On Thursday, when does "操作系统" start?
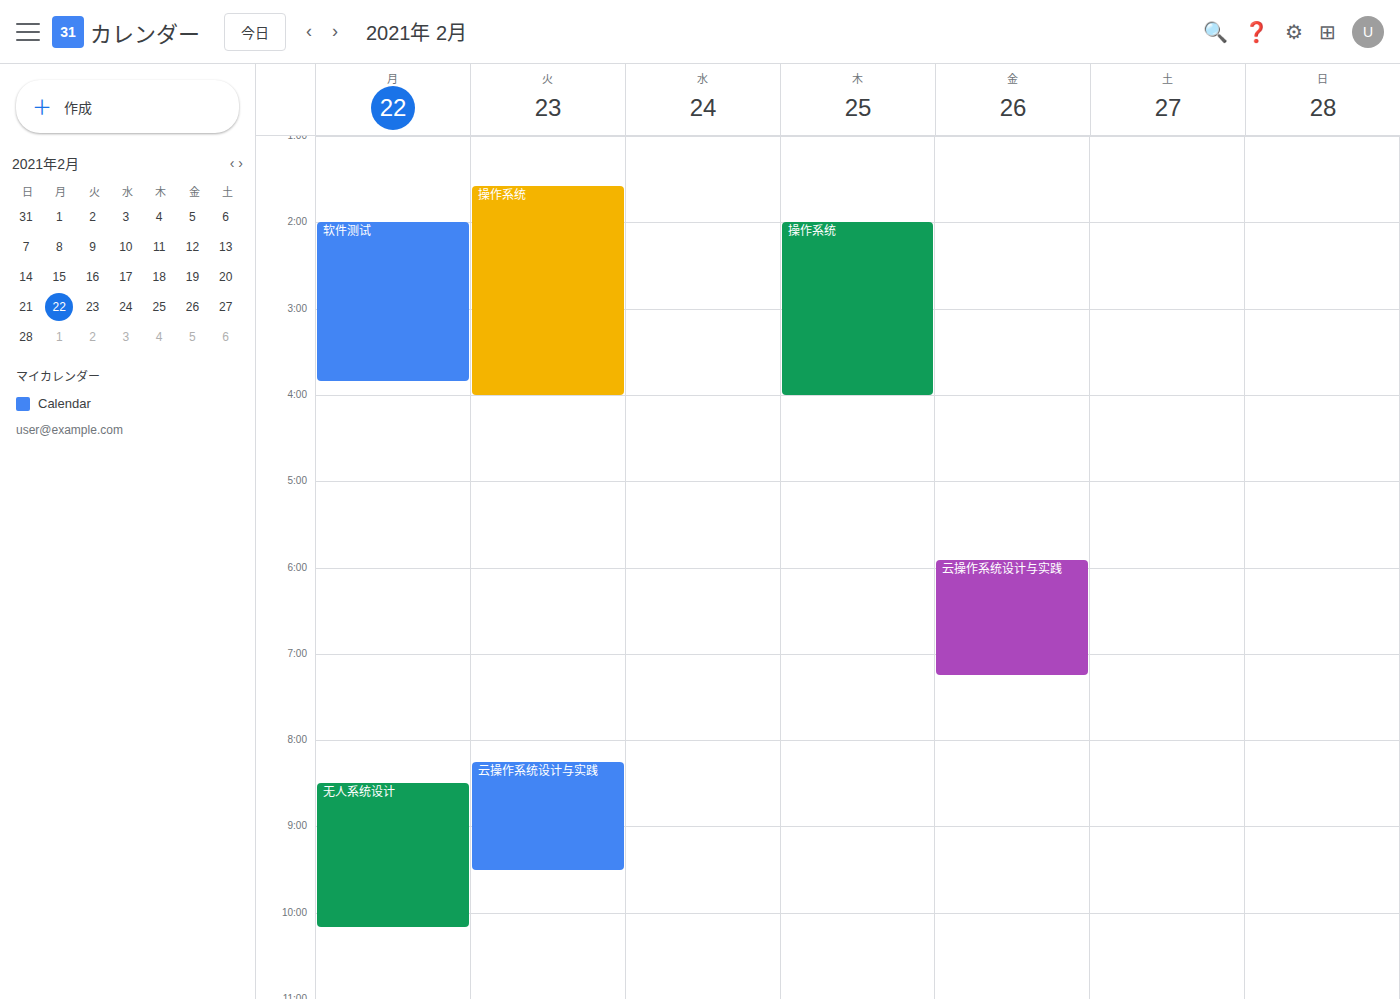
2:00 AM